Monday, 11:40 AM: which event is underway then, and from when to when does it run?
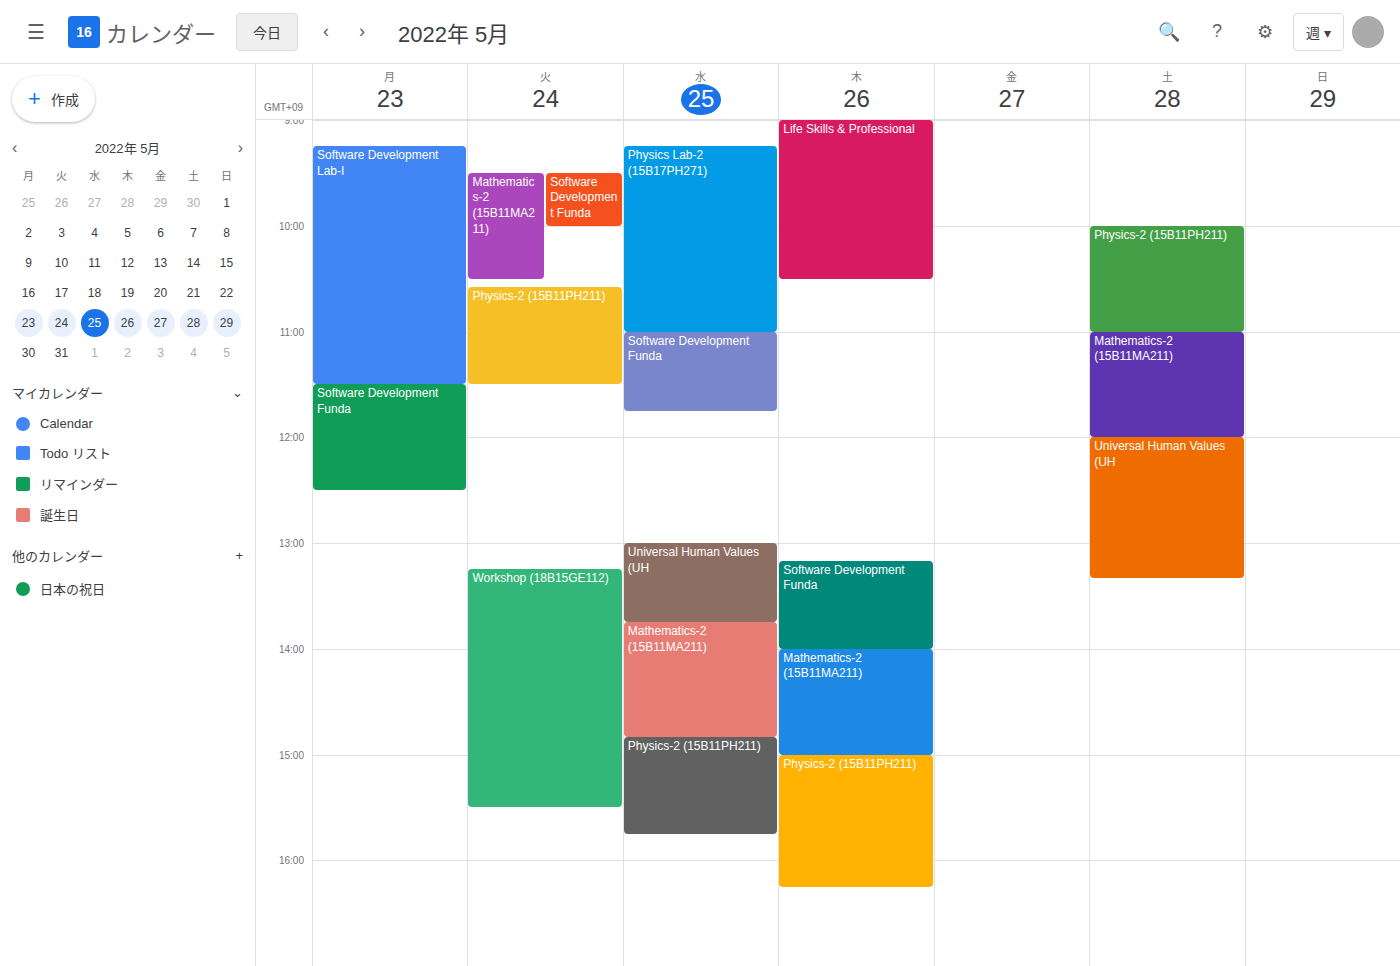
"Software Development Funda", 11:30 AM to 12:30 PM